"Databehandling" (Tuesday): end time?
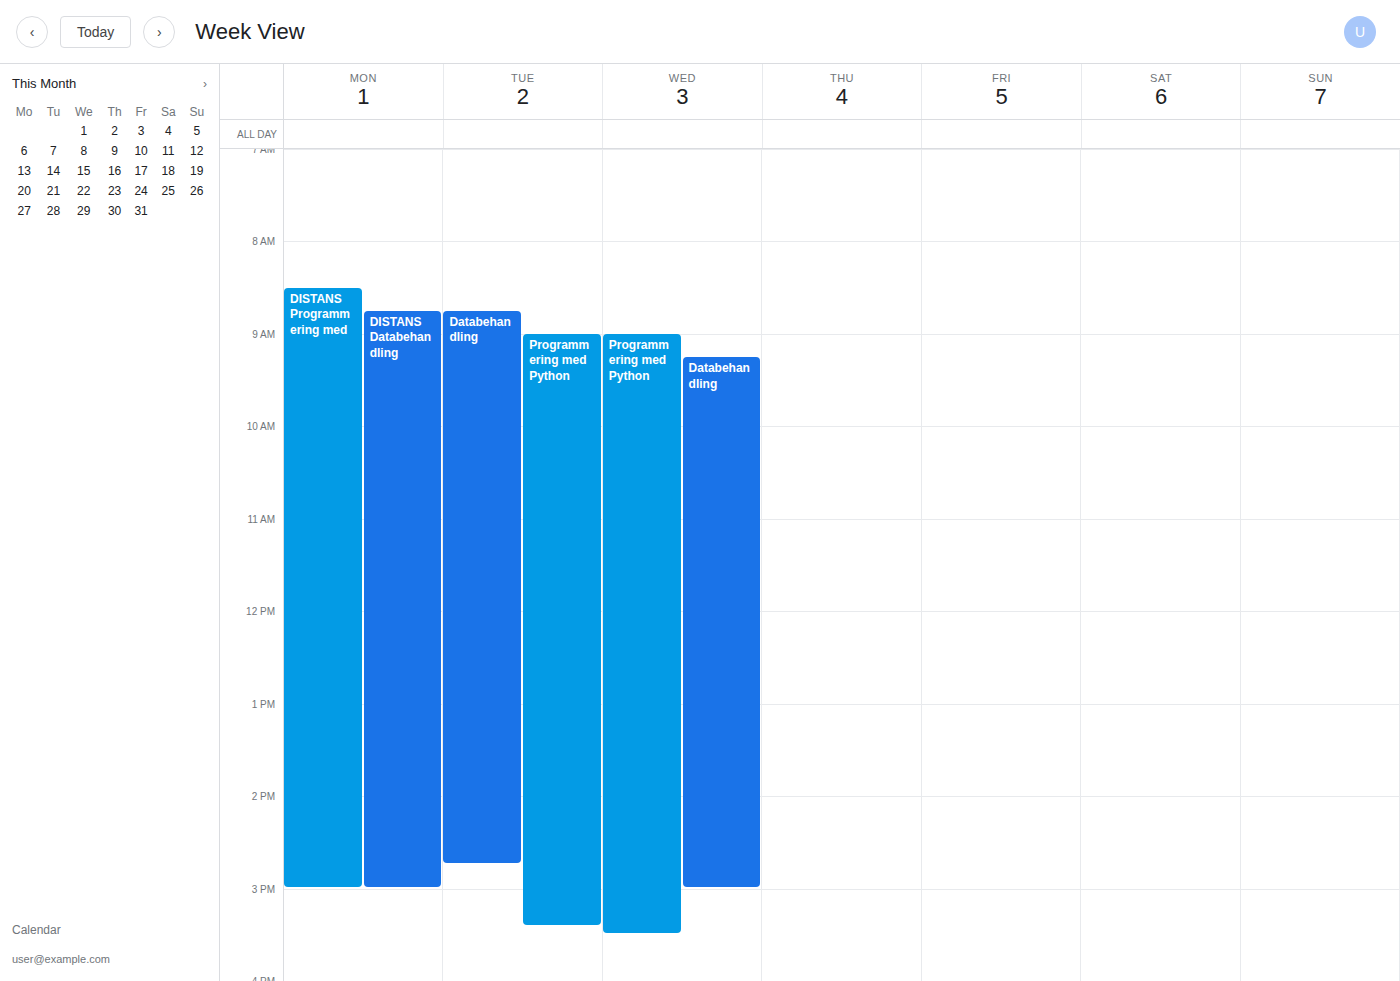
2:45 PM